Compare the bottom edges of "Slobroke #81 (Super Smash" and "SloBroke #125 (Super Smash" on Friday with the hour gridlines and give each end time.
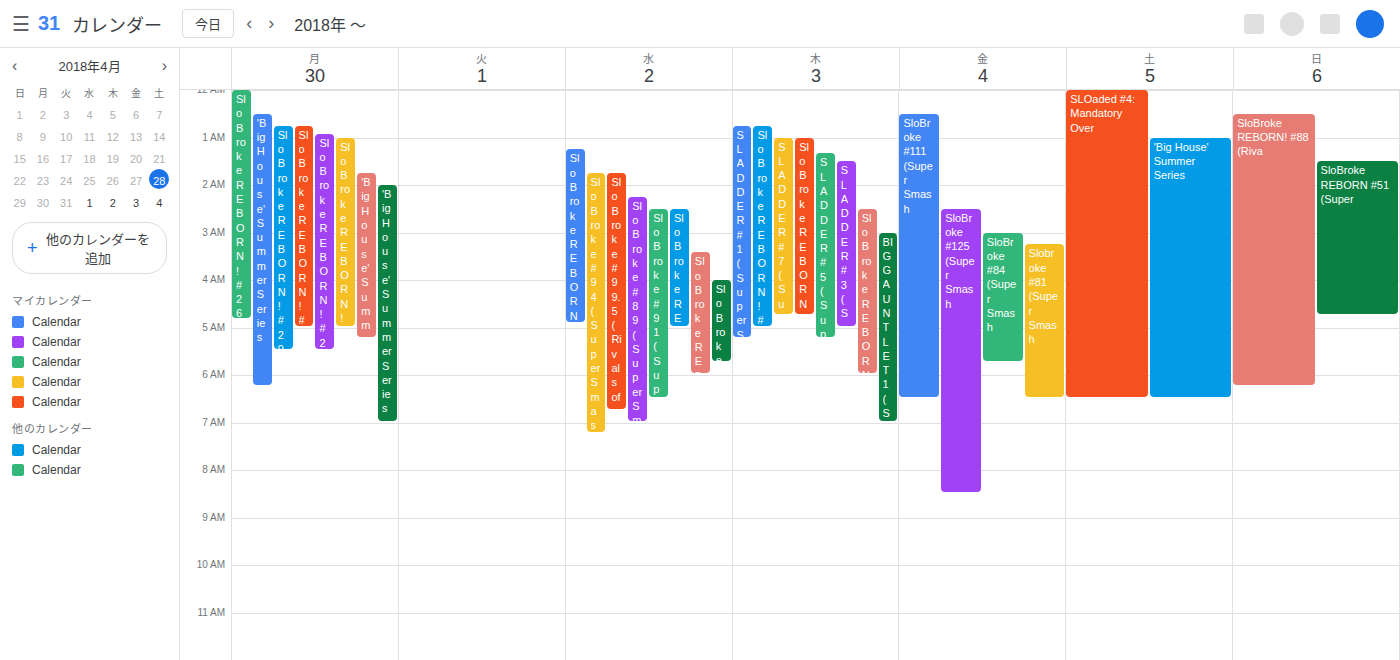
"Slobroke #81 (Super Smash": 6:30 AM, halfway between the 6 AM and 7 AM lines. "SloBroke #125 (Super Smash": 8:30 AM, halfway between the 8 AM and 9 AM lines.